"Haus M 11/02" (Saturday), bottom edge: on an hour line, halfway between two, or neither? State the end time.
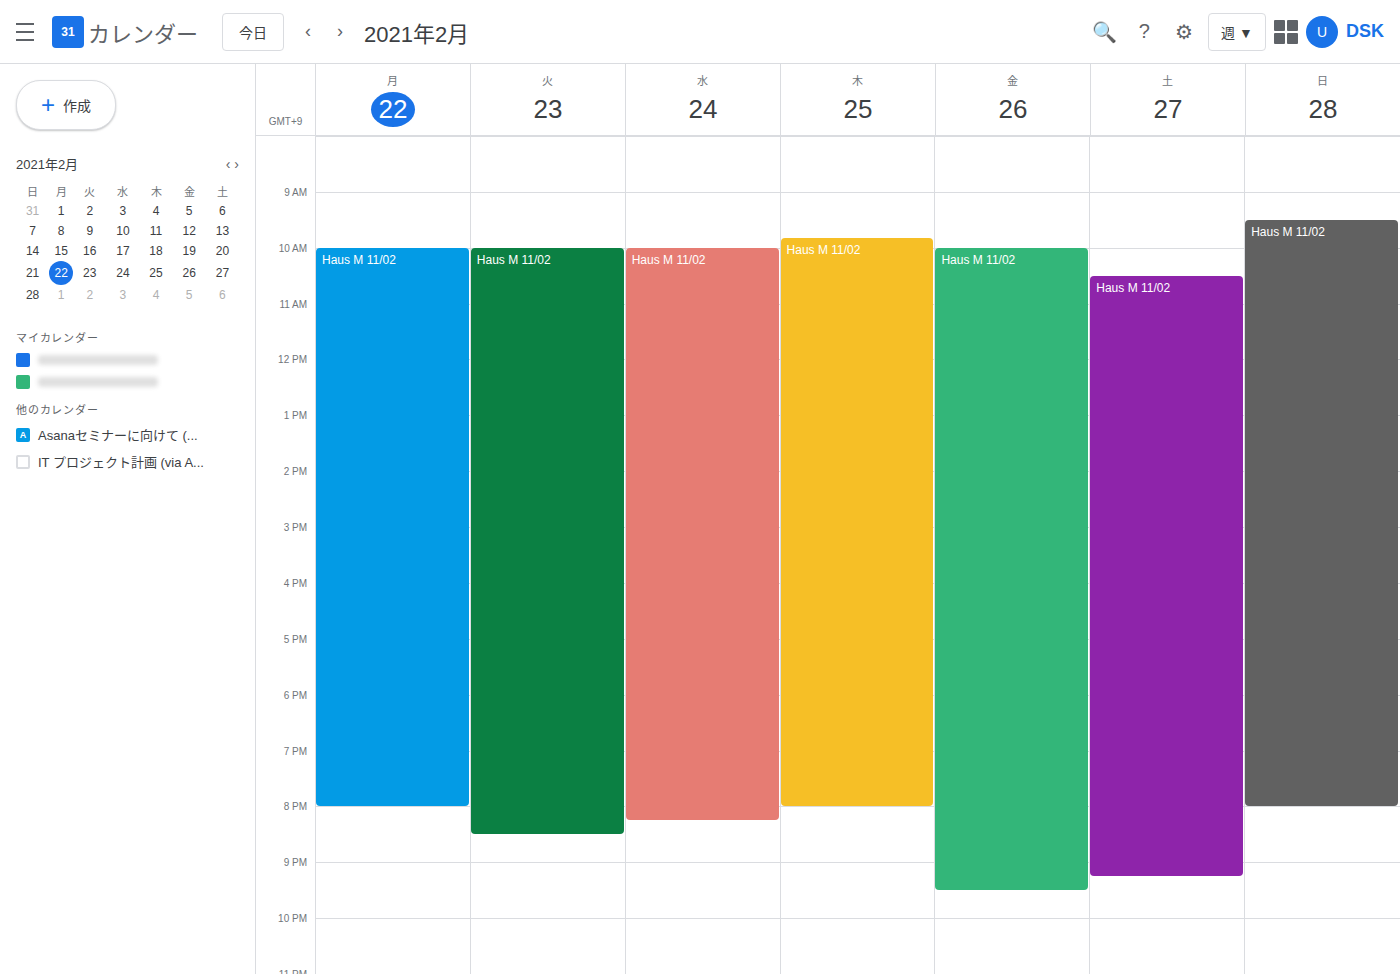
9:15 PM -- neither: a quarter of the way from the 9 PM line to the 10 PM line.